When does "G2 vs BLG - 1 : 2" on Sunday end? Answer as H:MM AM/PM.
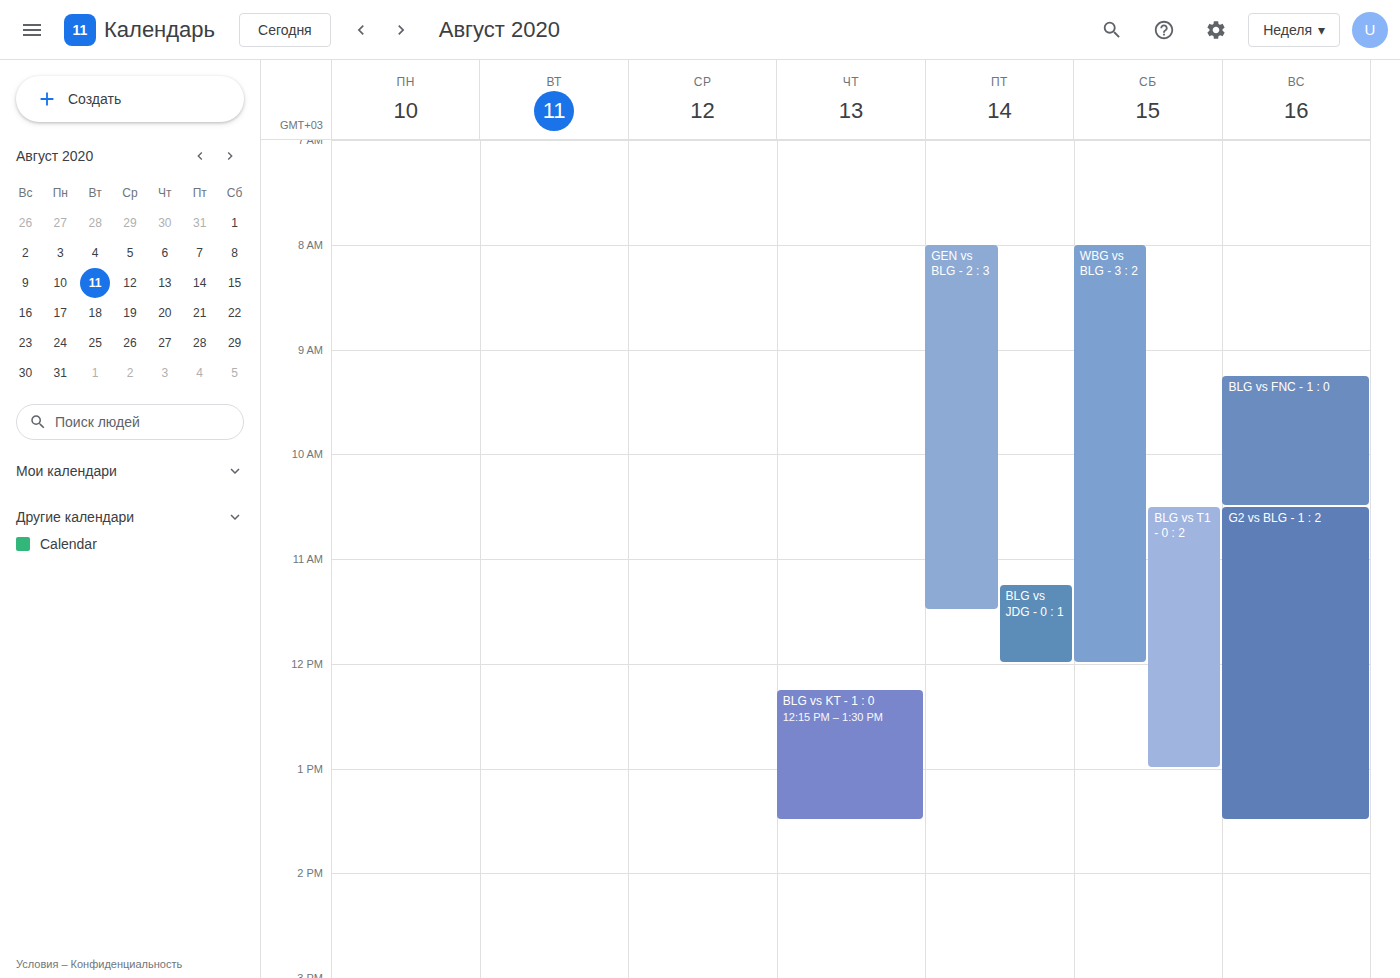
1:30 PM